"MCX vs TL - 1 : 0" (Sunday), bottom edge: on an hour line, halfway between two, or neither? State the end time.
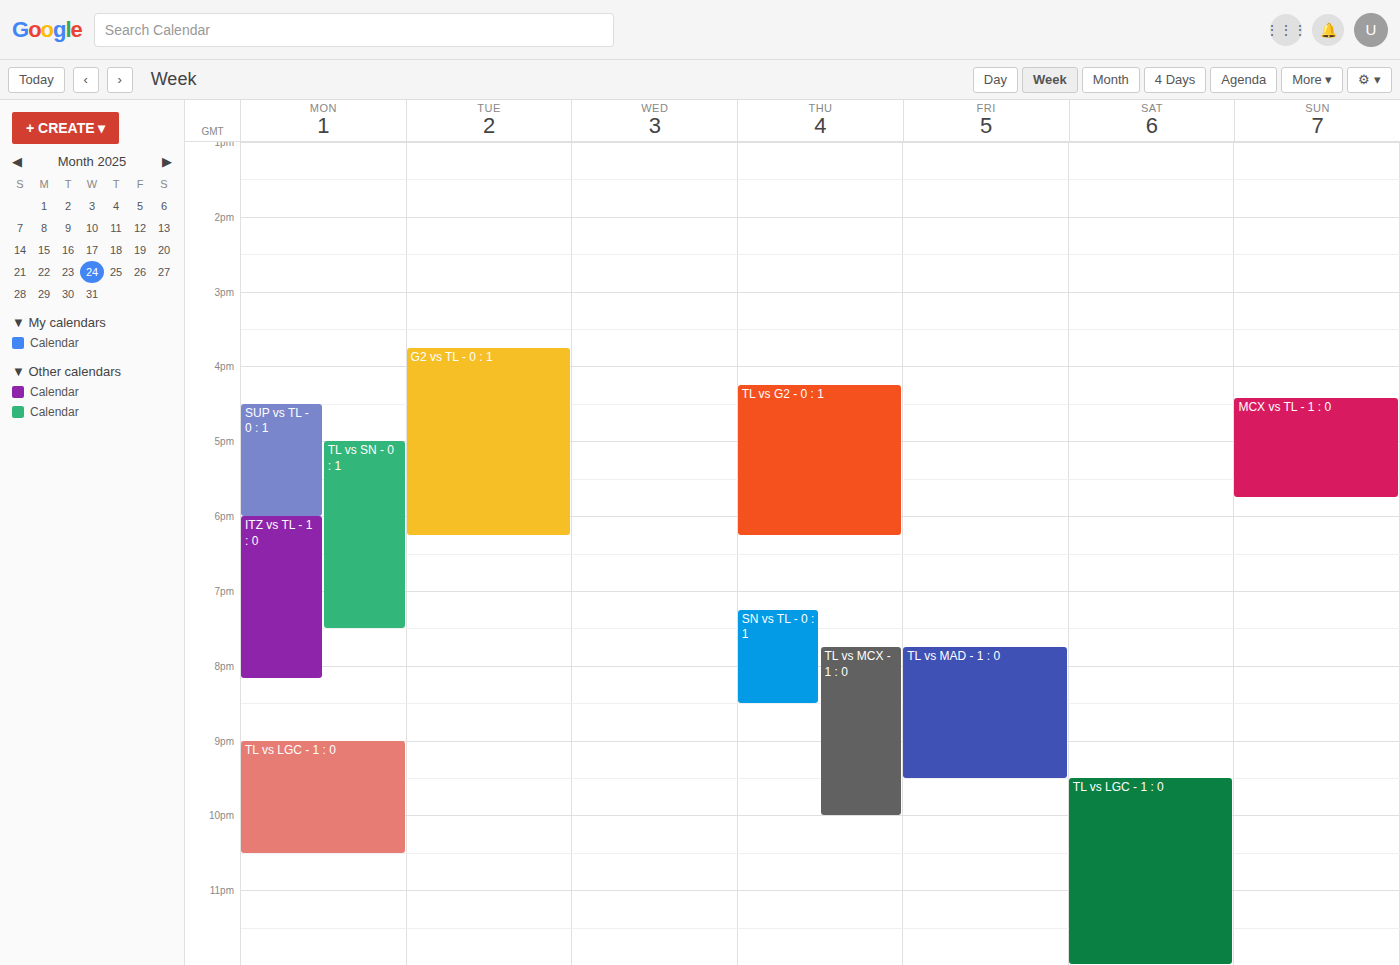
5:45 PM -- neither: three quarters of the way from the 5 PM line to the 6 PM line.